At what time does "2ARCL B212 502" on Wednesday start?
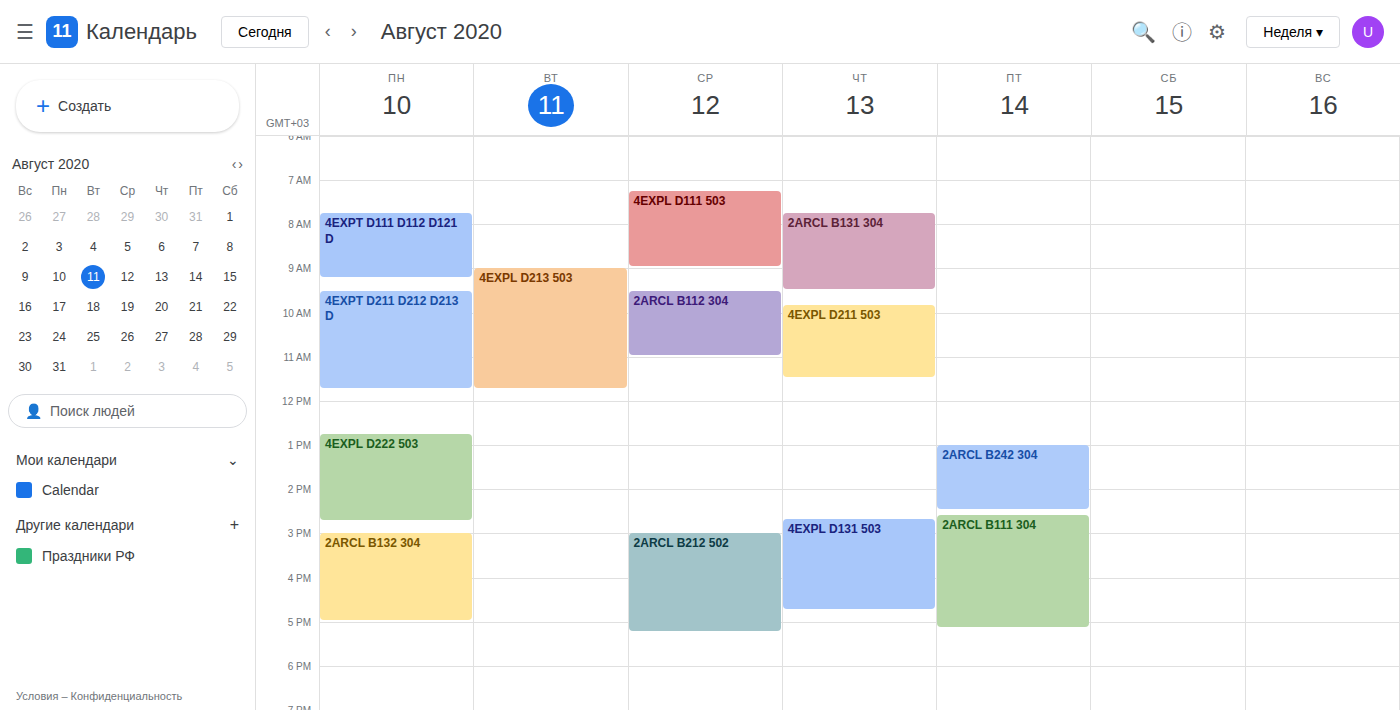
15:00